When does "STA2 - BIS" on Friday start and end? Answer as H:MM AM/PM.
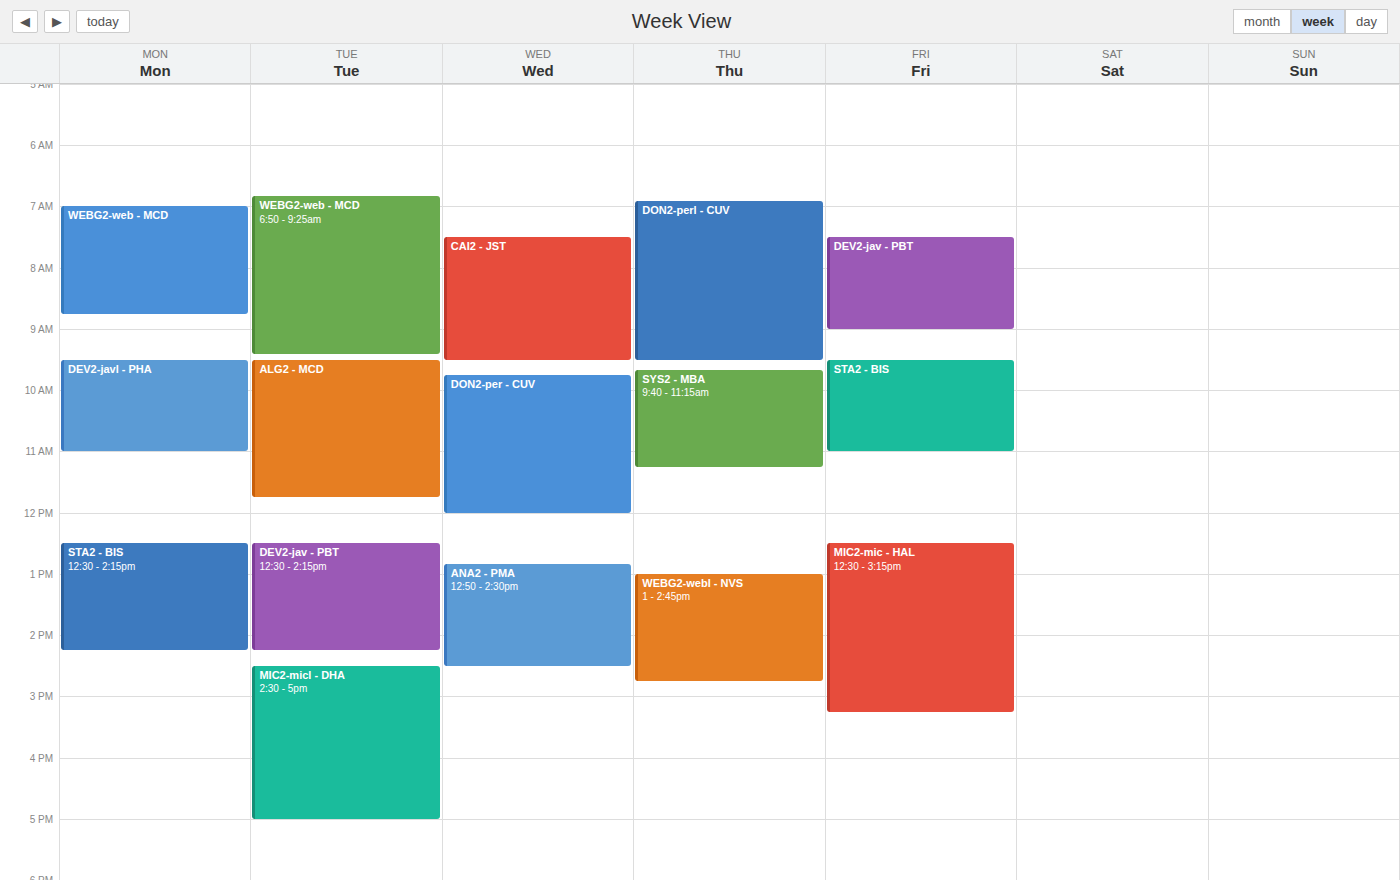
9:30 AM to 11:00 AM